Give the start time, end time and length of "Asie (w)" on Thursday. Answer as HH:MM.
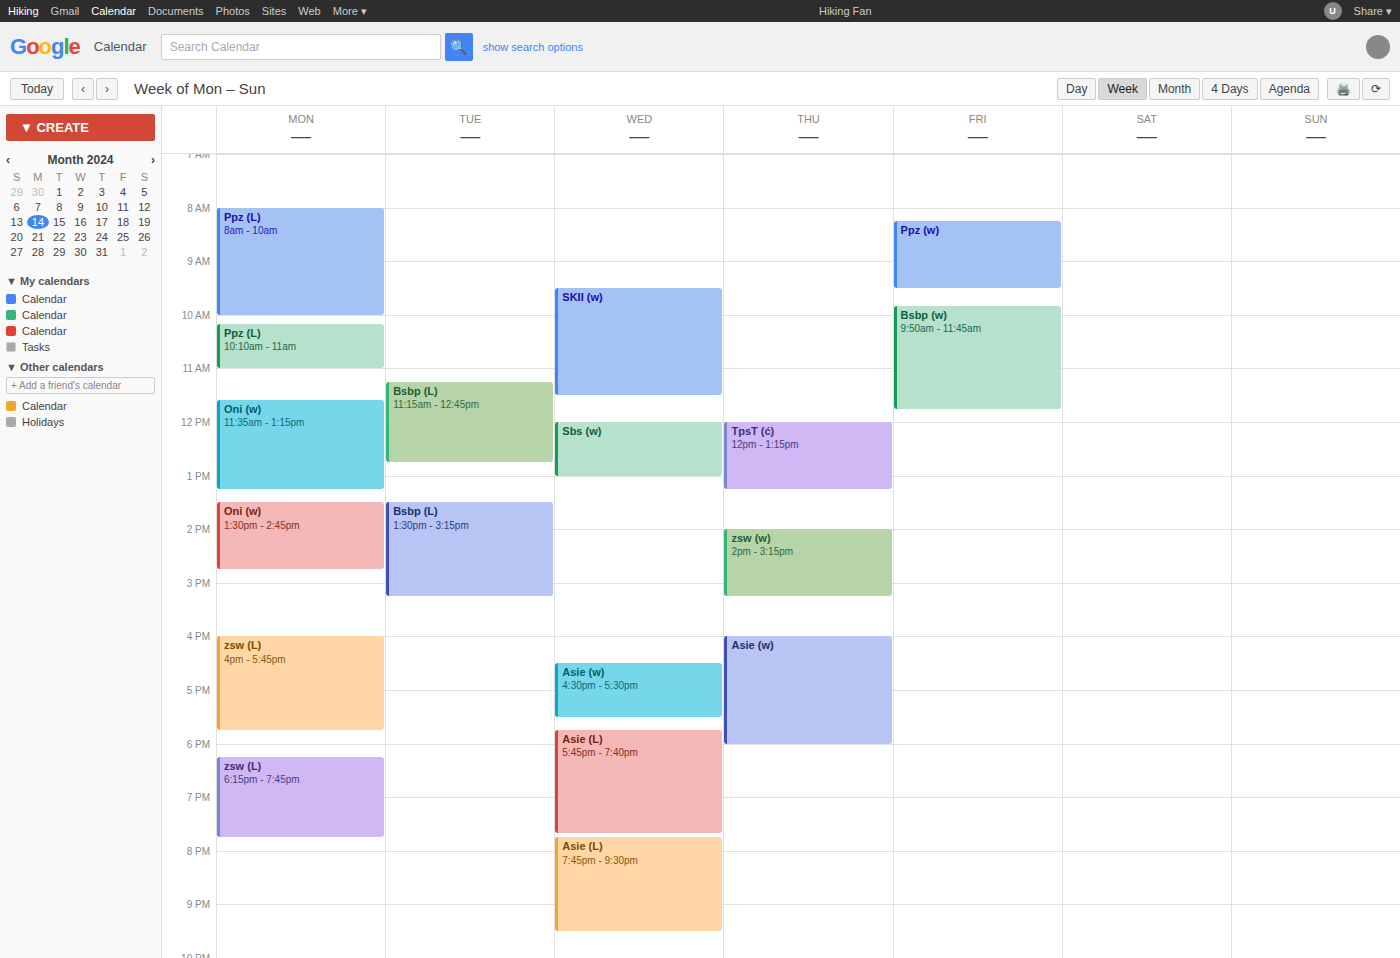
16:00 to 18:00, 2 hours